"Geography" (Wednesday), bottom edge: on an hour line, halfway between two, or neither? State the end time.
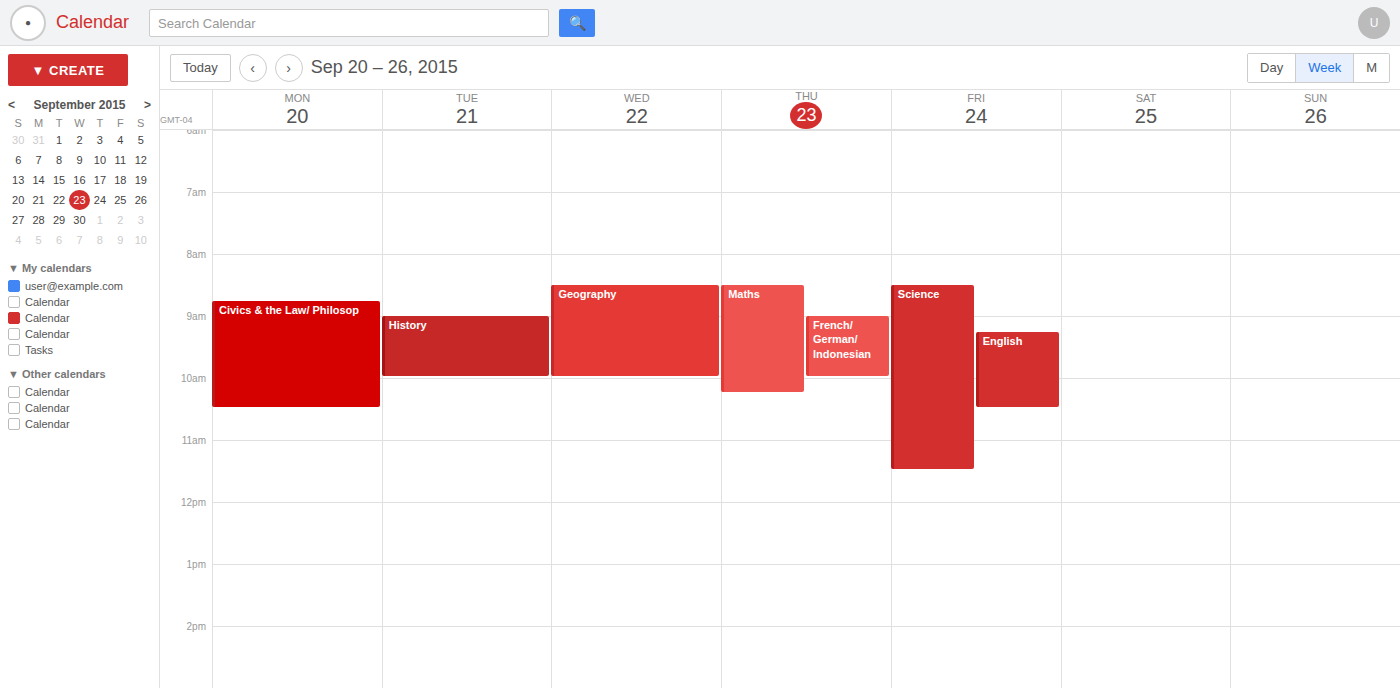
10:00 AM -- exactly on the 10 AM line.